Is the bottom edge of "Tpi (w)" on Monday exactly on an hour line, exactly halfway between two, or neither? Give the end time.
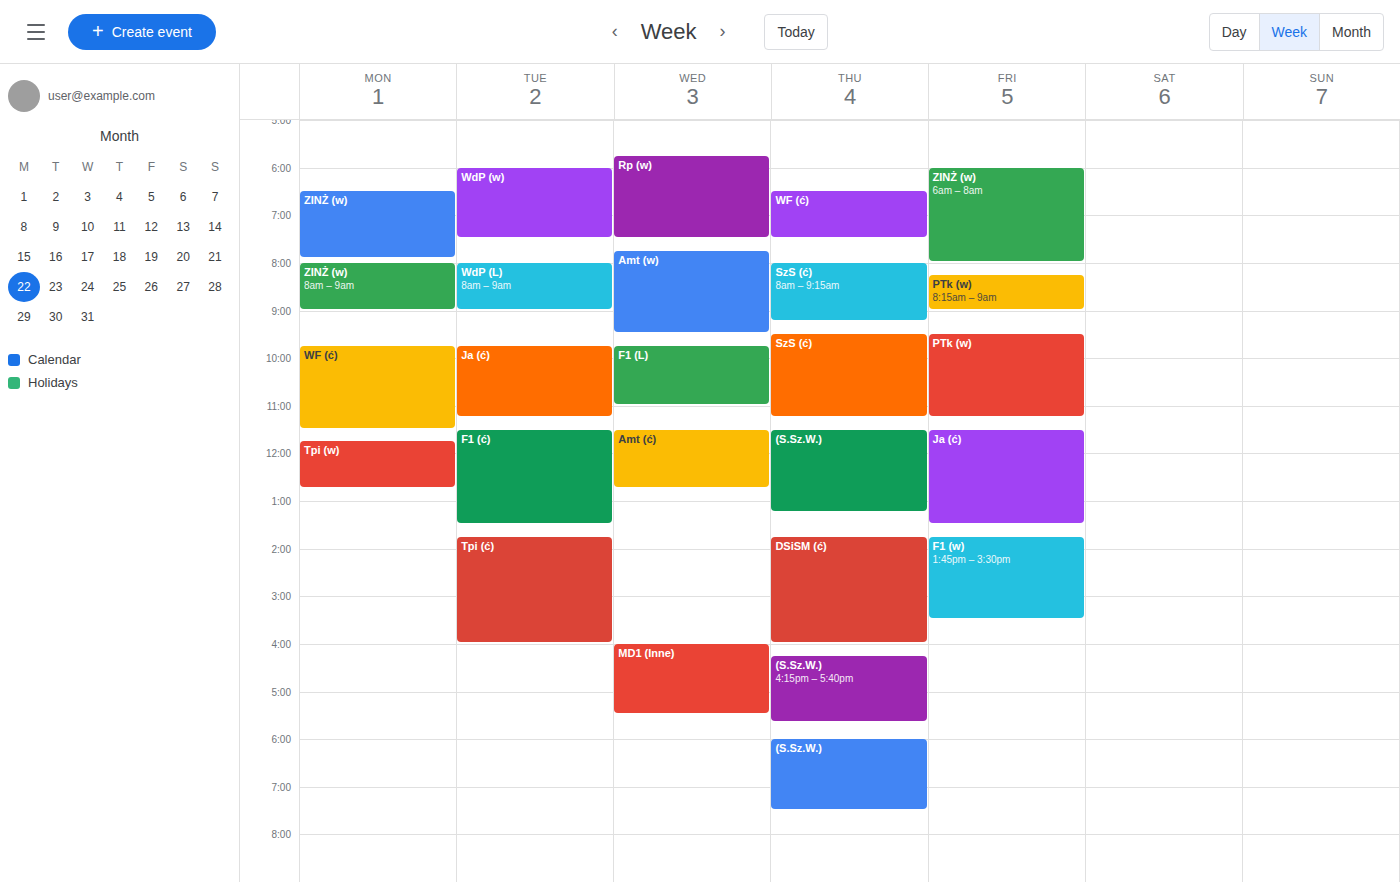
12:45 PM -- neither: three quarters of the way from the 12 PM line to the 1 PM line.